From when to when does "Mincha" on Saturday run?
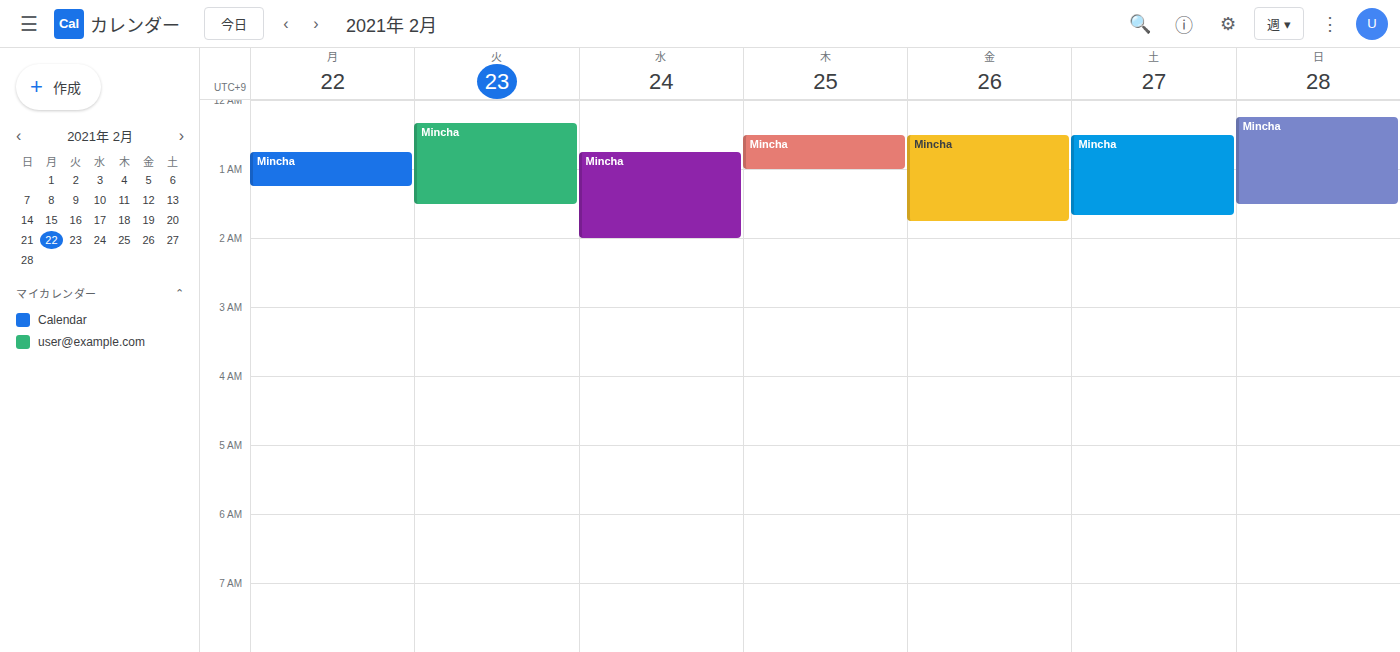
12:30 AM to 1:40 AM